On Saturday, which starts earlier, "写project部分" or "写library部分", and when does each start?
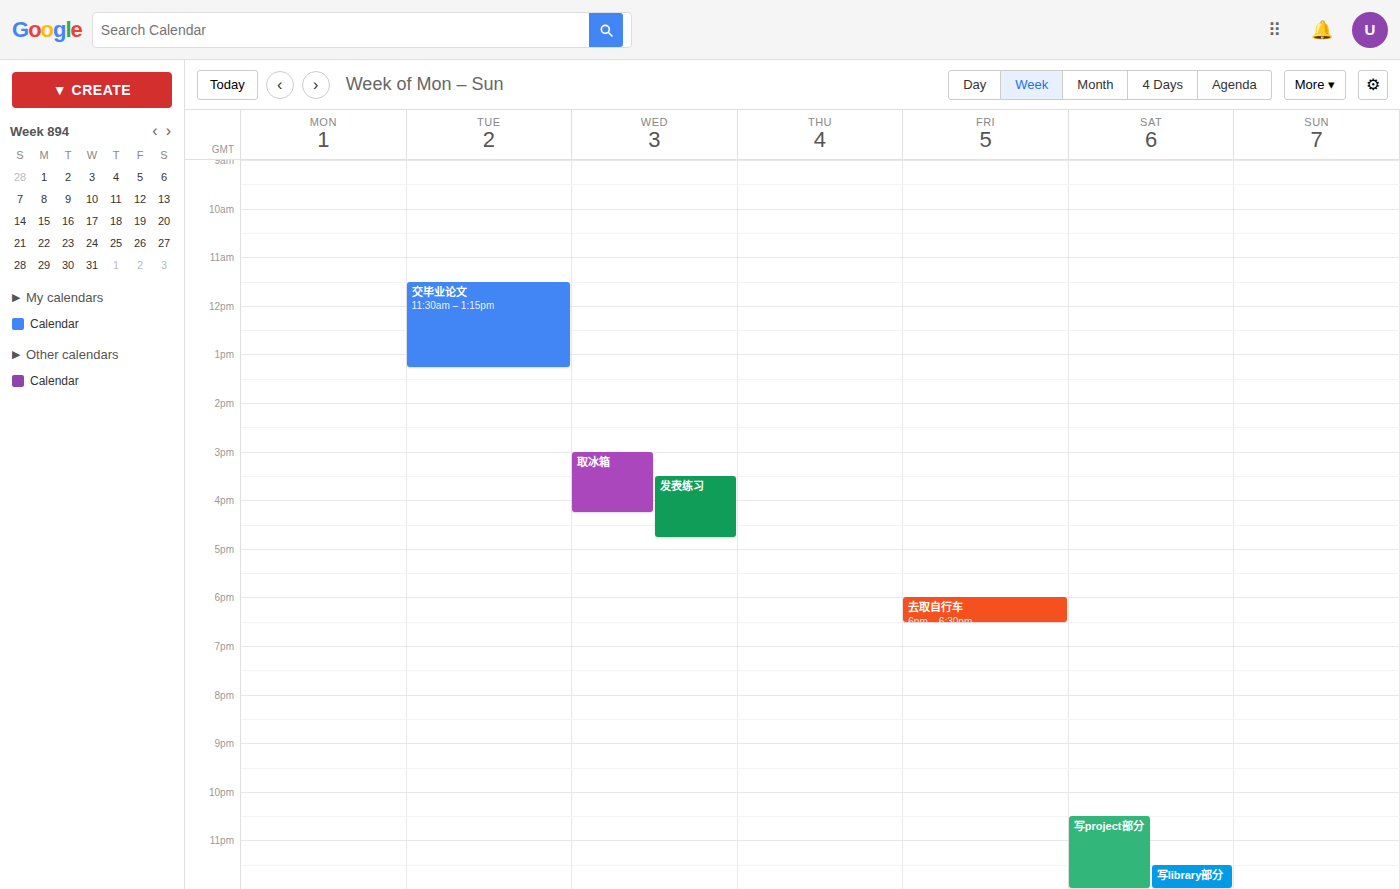
"写project部分" 10:30 PM; "写library部分" 11:30 PM.